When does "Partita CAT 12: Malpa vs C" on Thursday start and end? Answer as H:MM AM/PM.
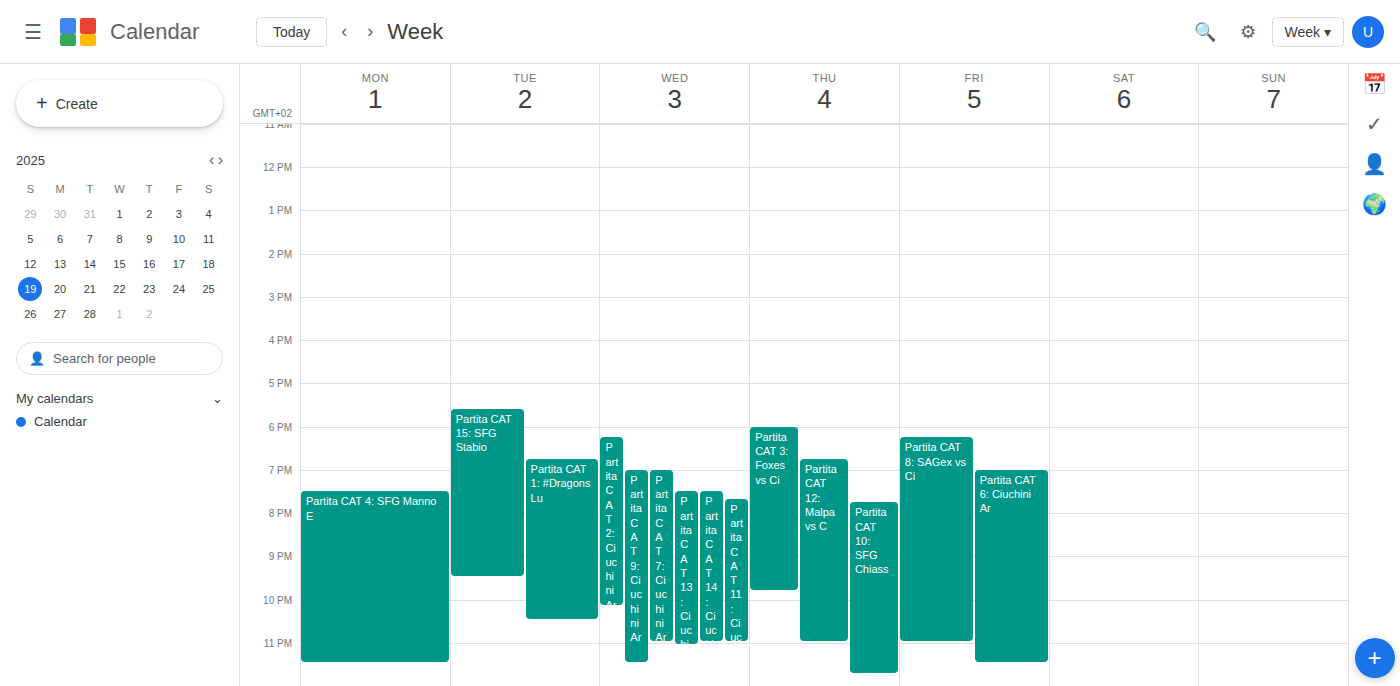
6:45 PM to 11:00 PM